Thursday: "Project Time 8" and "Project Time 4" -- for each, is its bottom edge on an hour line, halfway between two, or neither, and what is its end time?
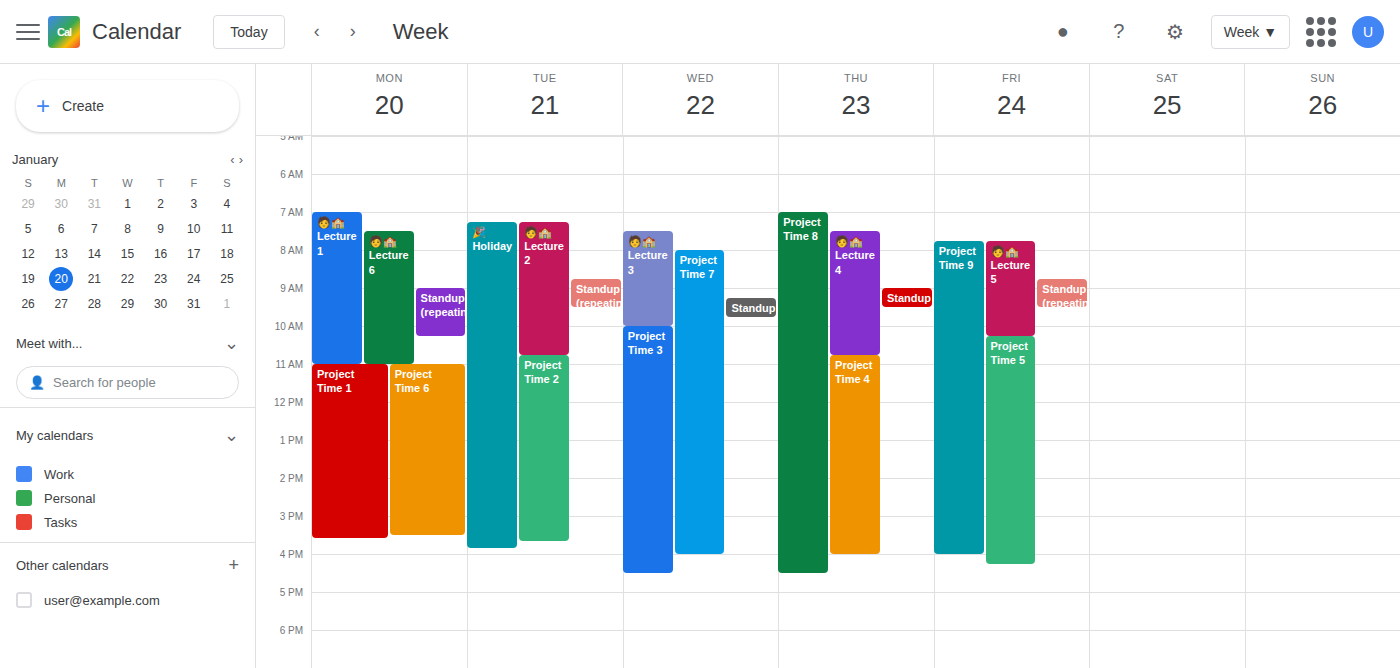
"Project Time 8": 4:30 PM, halfway between the 4 PM and 5 PM lines. "Project Time 4": 4:00 PM, exactly on the 4 PM line.